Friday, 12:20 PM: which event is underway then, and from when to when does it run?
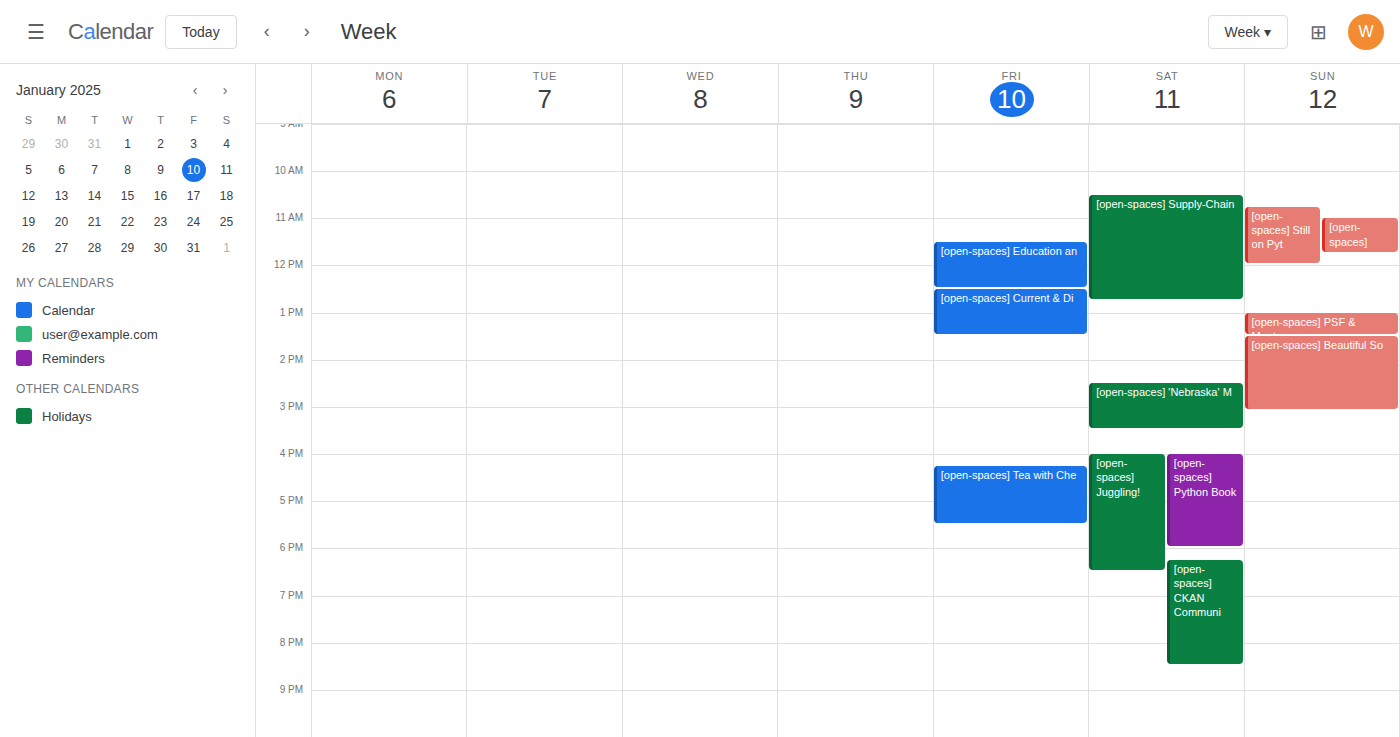
"[open-spaces] Education an", 11:30 AM to 12:30 PM